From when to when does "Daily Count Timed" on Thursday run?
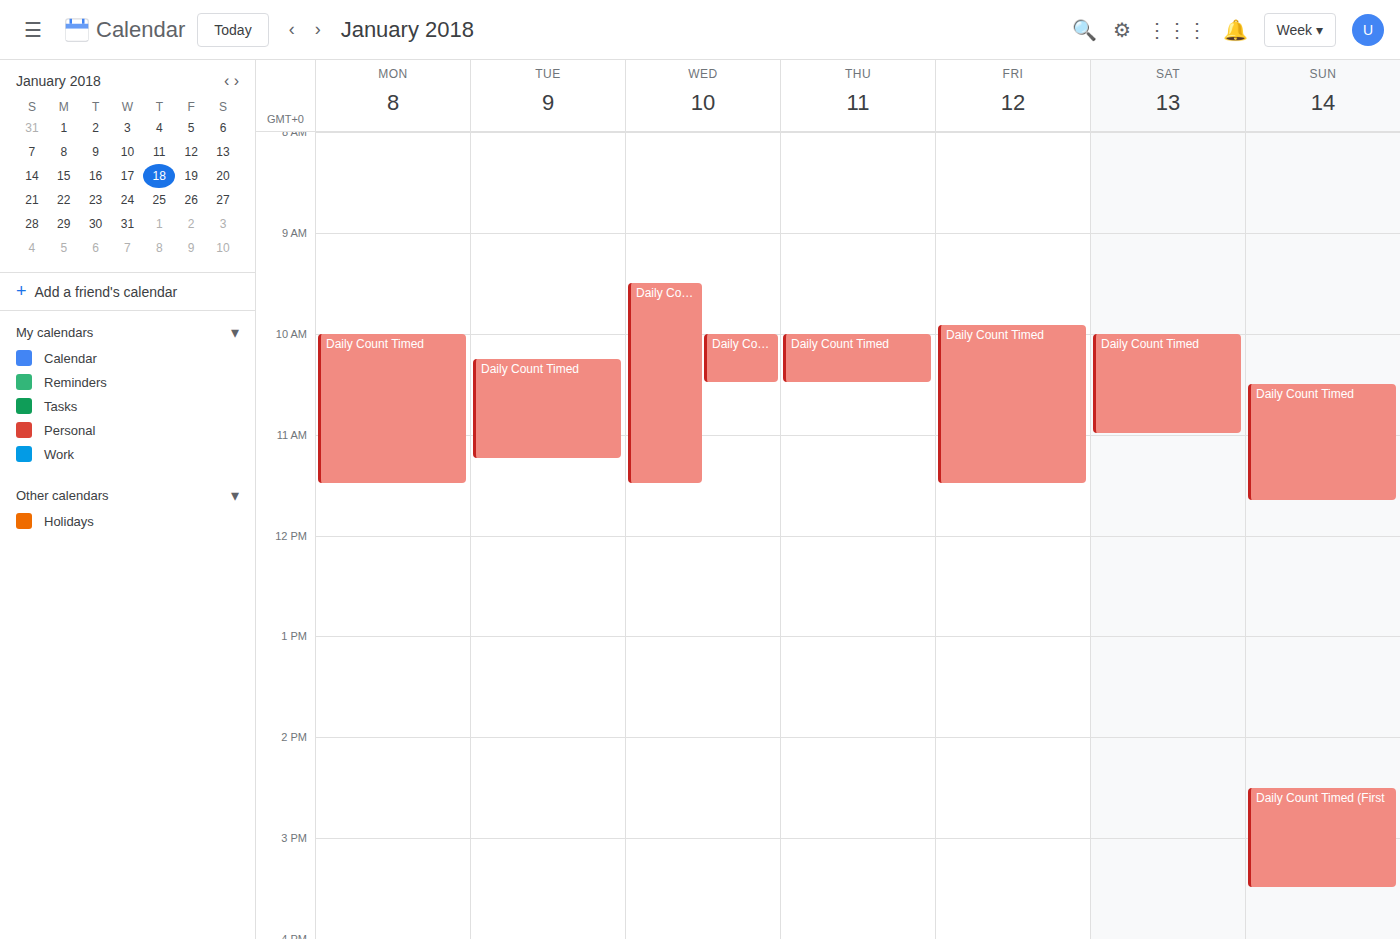
10:00 AM to 10:30 AM